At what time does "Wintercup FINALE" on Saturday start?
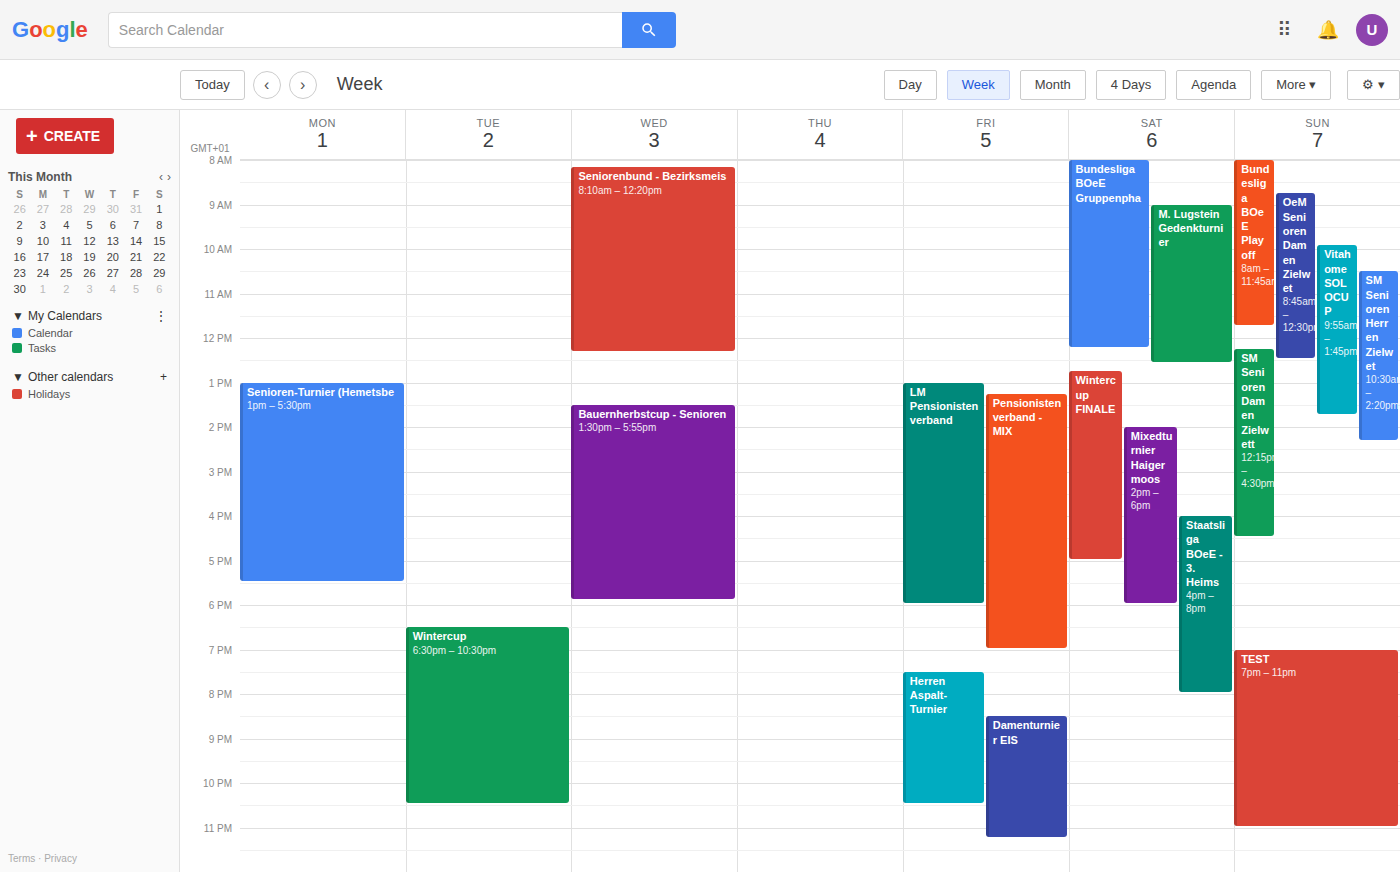
12:45 PM